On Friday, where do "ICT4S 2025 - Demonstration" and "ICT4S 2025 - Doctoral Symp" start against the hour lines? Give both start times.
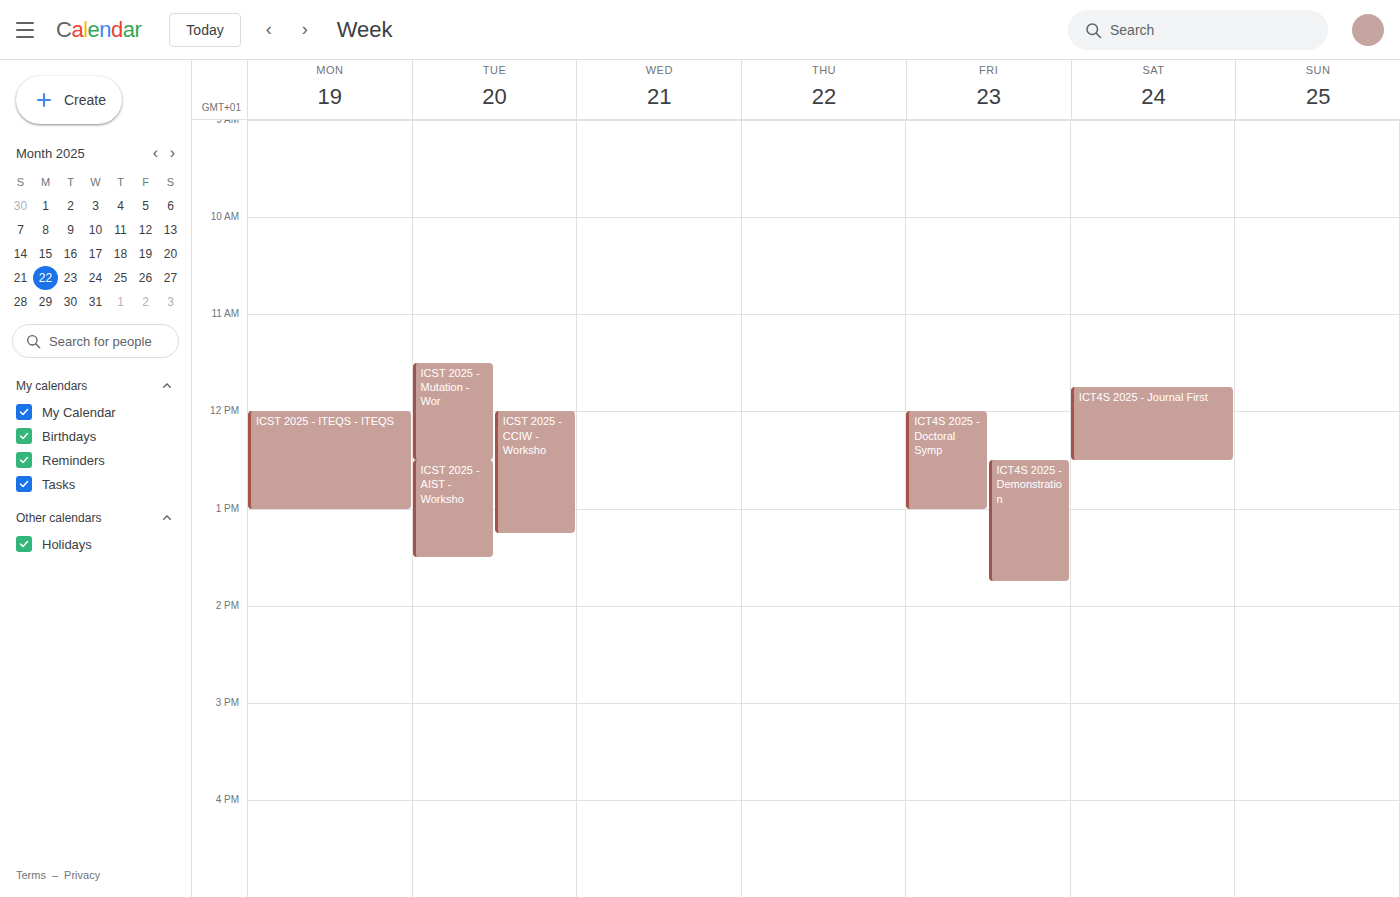
"ICT4S 2025 - Demonstration": 12:30, halfway between the 12:00 and 13:00 lines. "ICT4S 2025 - Doctoral Symp": 12:00, exactly on the 12:00 line.